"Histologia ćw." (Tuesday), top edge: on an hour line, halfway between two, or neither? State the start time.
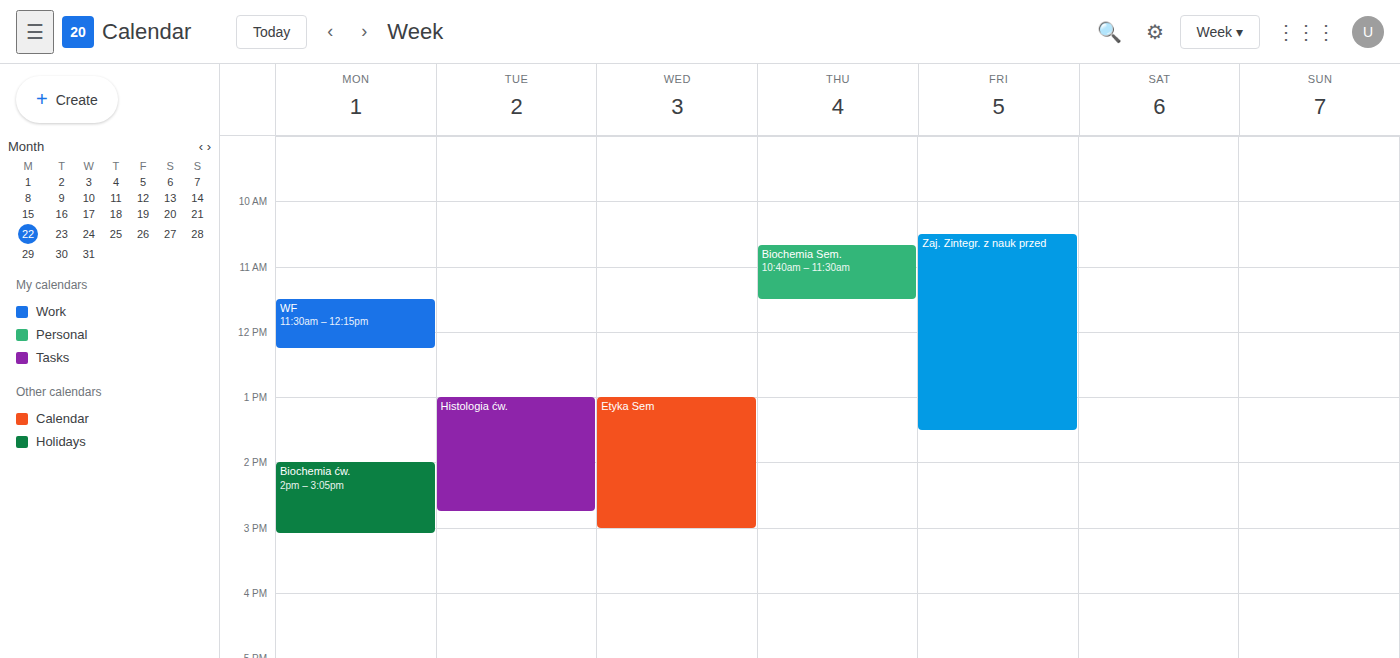
1:00 PM -- exactly on the 1 PM line.